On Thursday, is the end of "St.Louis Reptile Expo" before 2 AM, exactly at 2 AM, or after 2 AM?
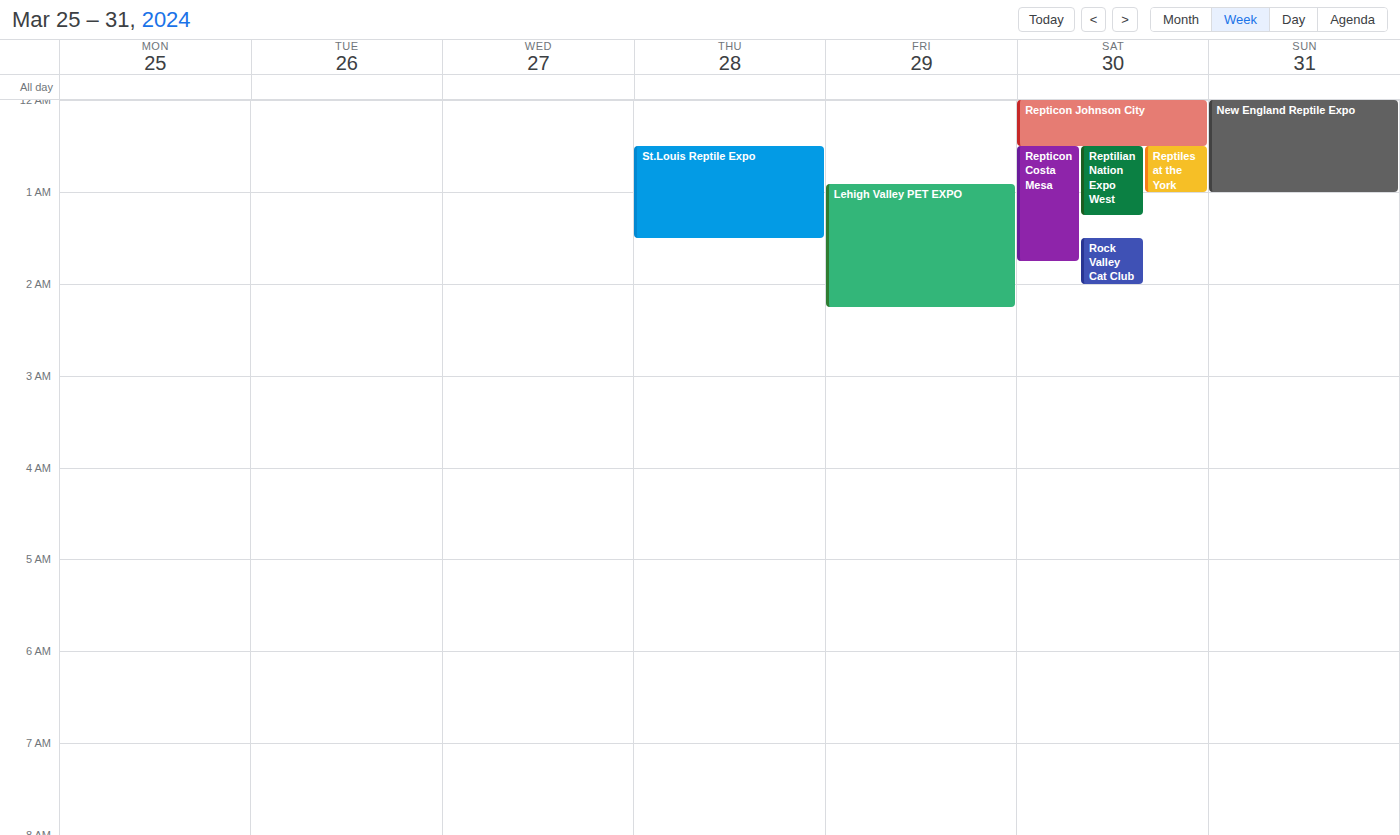
1:30 AM -- before 2 AM, 30 minutes above the 2 AM line.